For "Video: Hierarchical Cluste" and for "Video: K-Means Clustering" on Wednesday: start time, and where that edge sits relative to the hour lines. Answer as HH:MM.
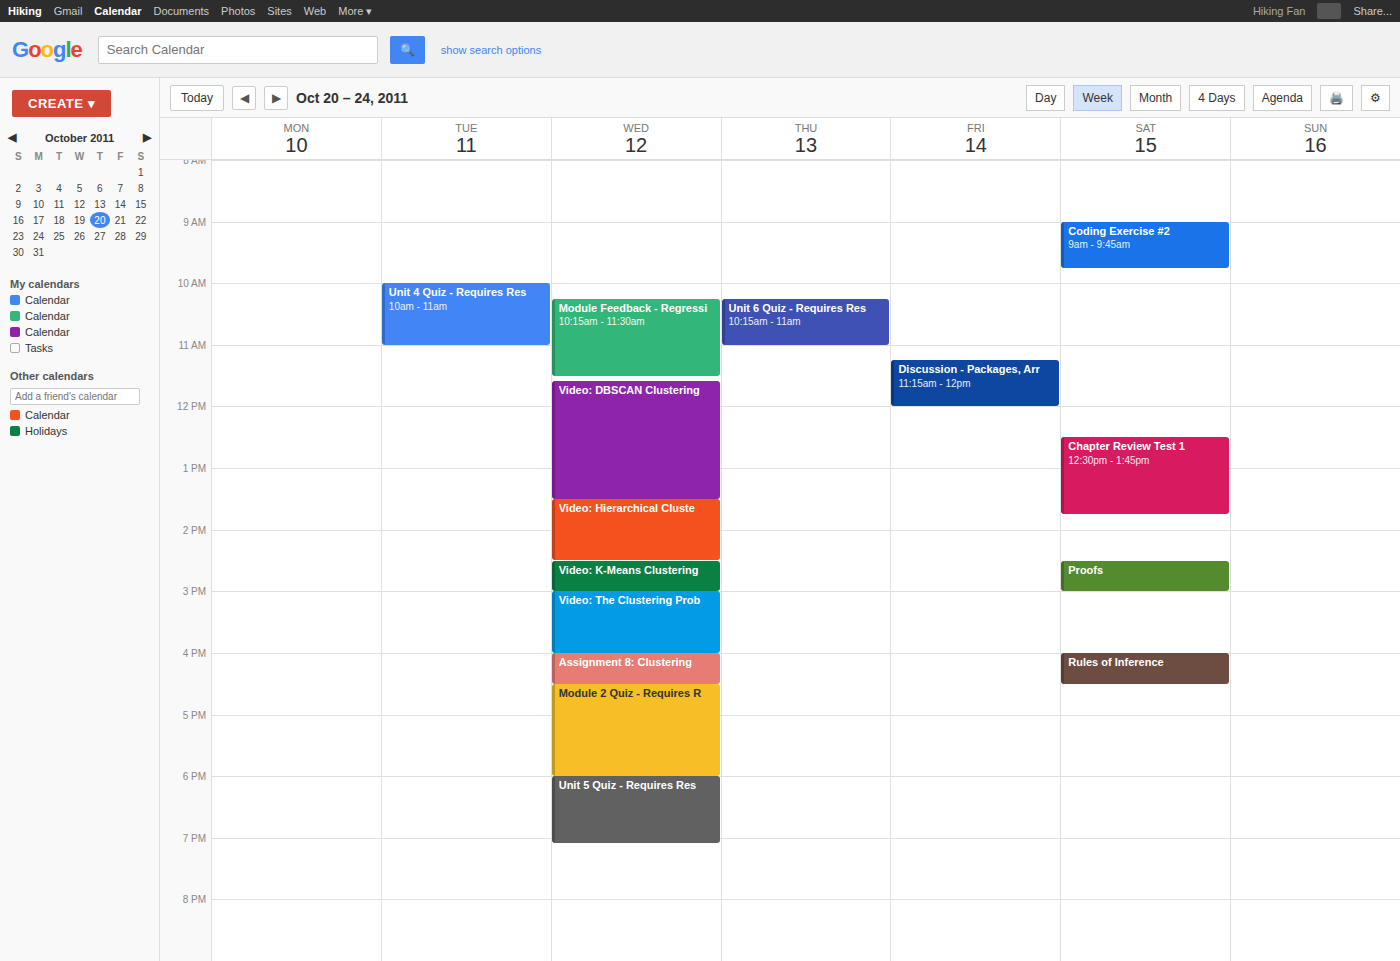
"Video: Hierarchical Cluste": 13:30, halfway between the 13:00 and 14:00 lines. "Video: K-Means Clustering": 14:30, halfway between the 14:00 and 15:00 lines.